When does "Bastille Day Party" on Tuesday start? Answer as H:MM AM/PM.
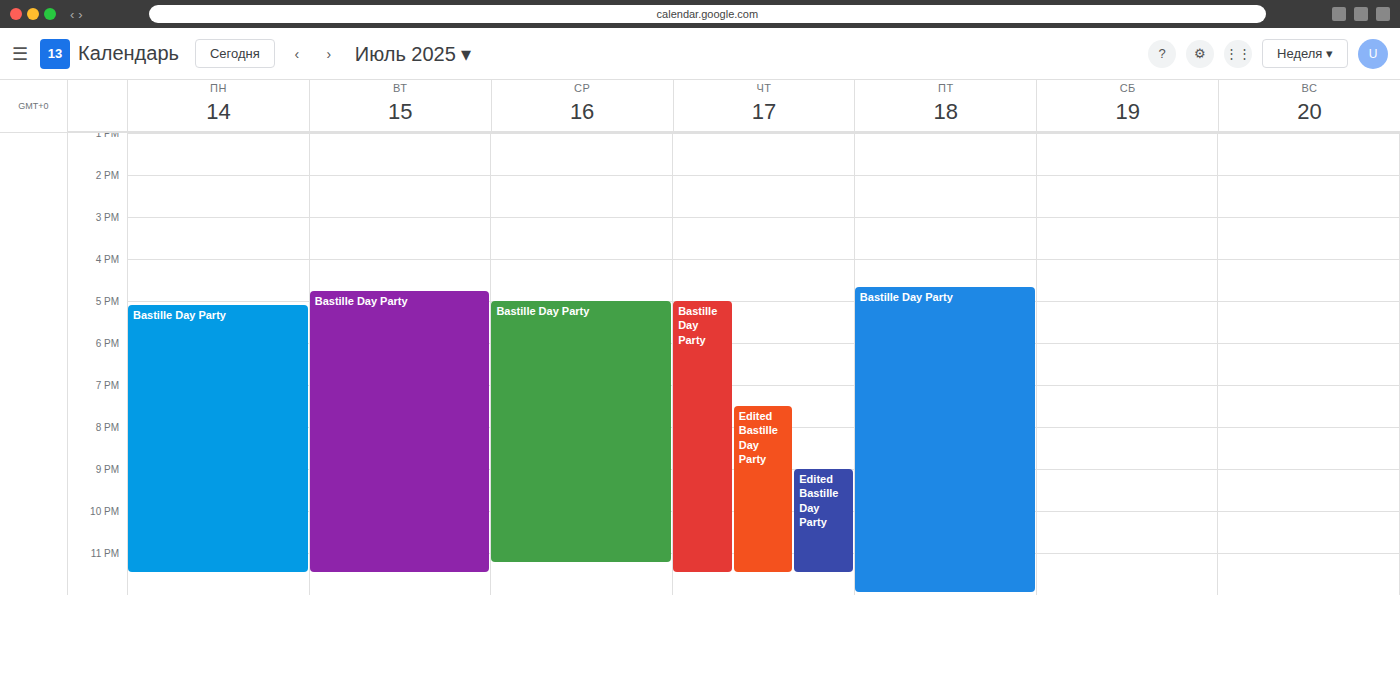
4:45 PM